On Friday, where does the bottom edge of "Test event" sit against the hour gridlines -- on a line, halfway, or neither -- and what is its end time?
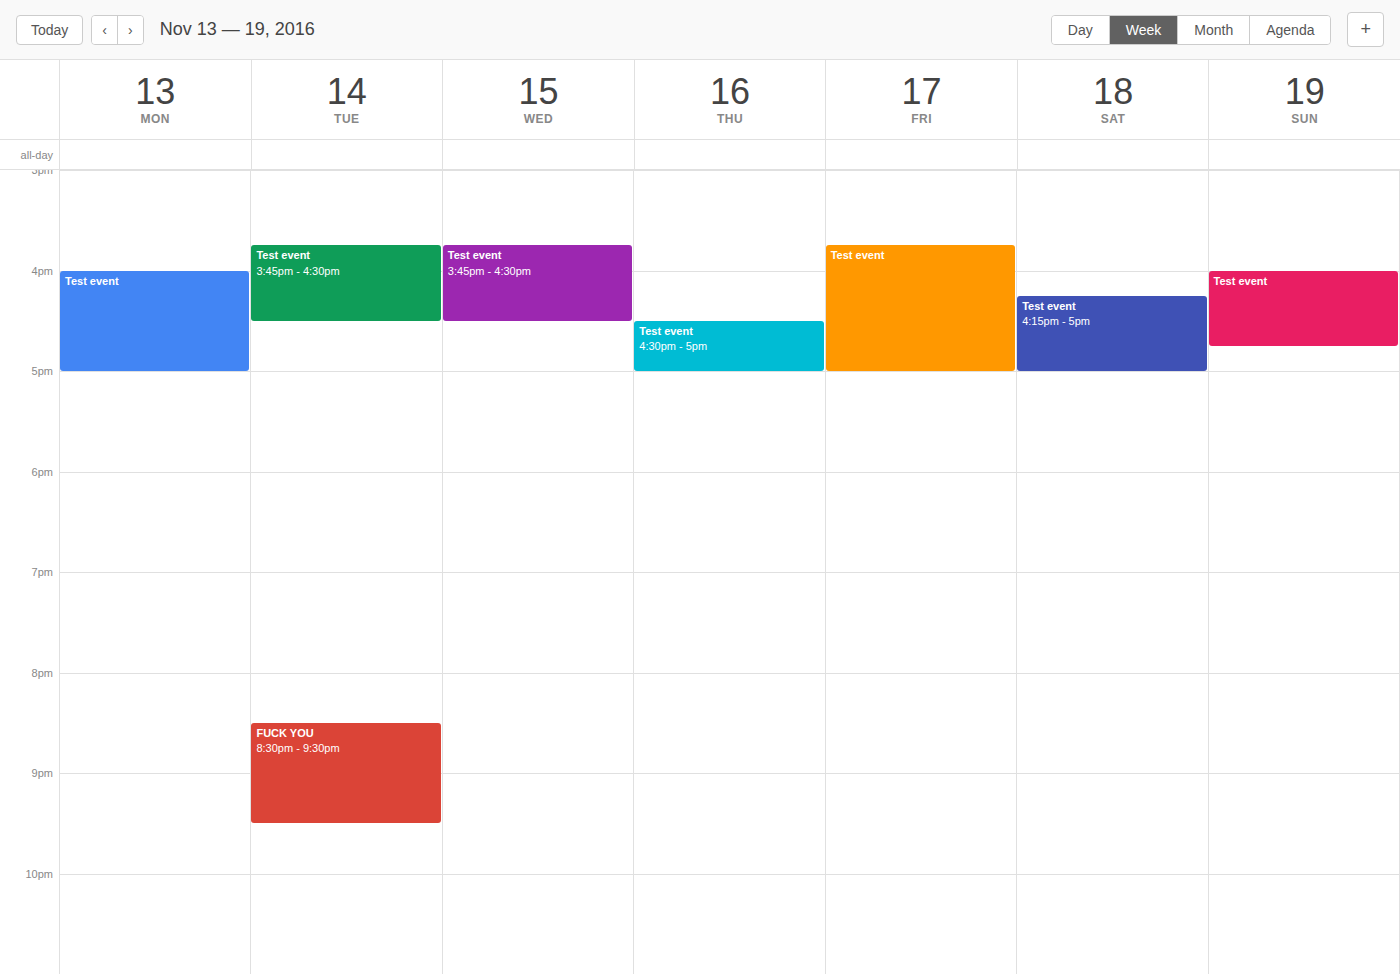
5:00 PM -- exactly on the 5 PM line.